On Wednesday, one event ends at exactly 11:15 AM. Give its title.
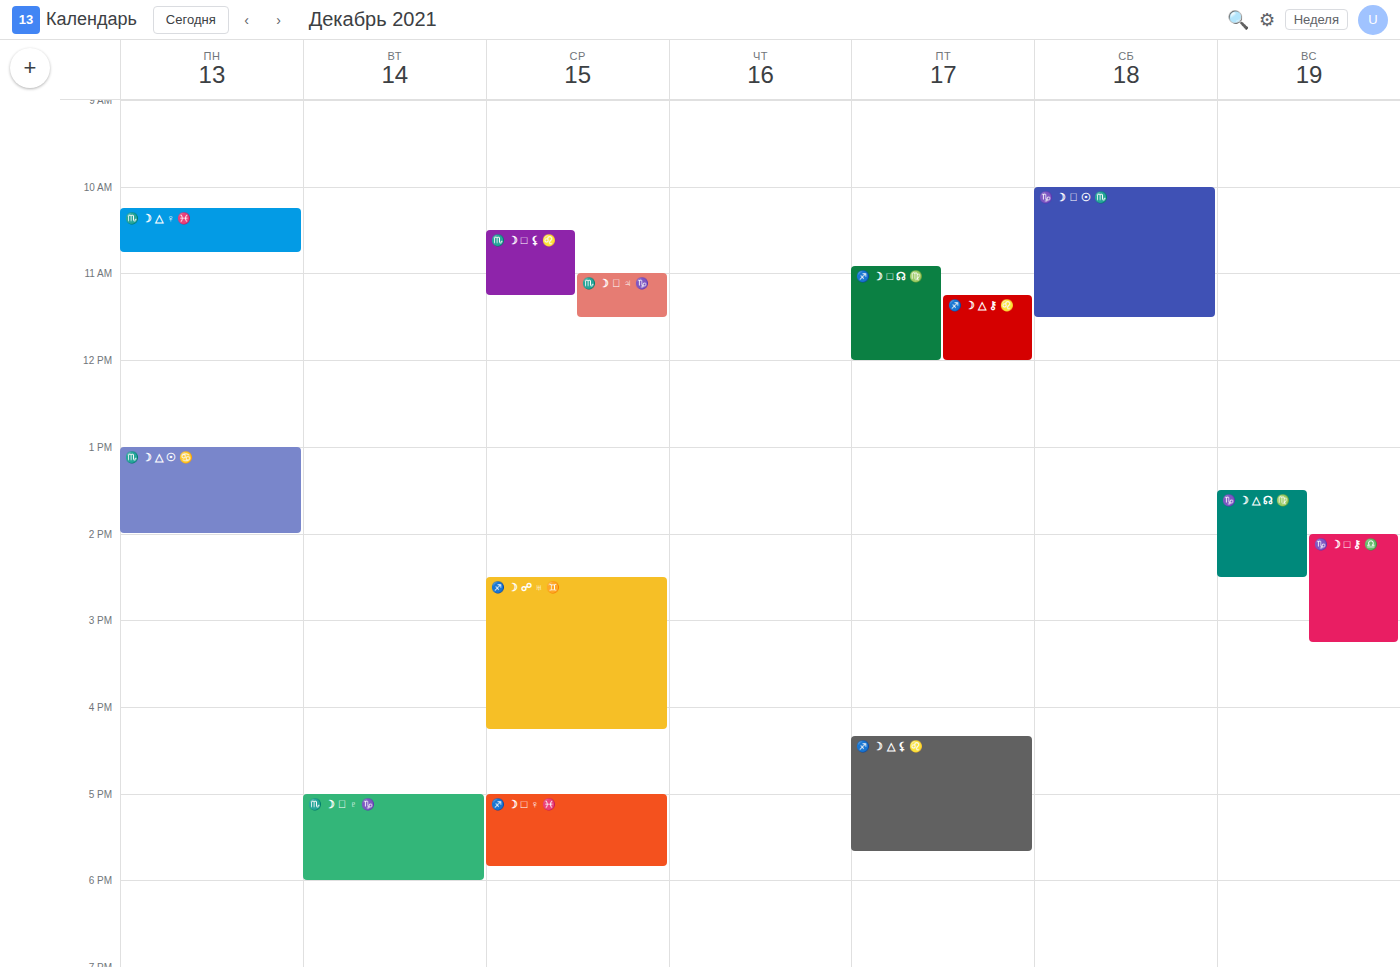
"♏️ ☽ □ ⚸ ♌️"